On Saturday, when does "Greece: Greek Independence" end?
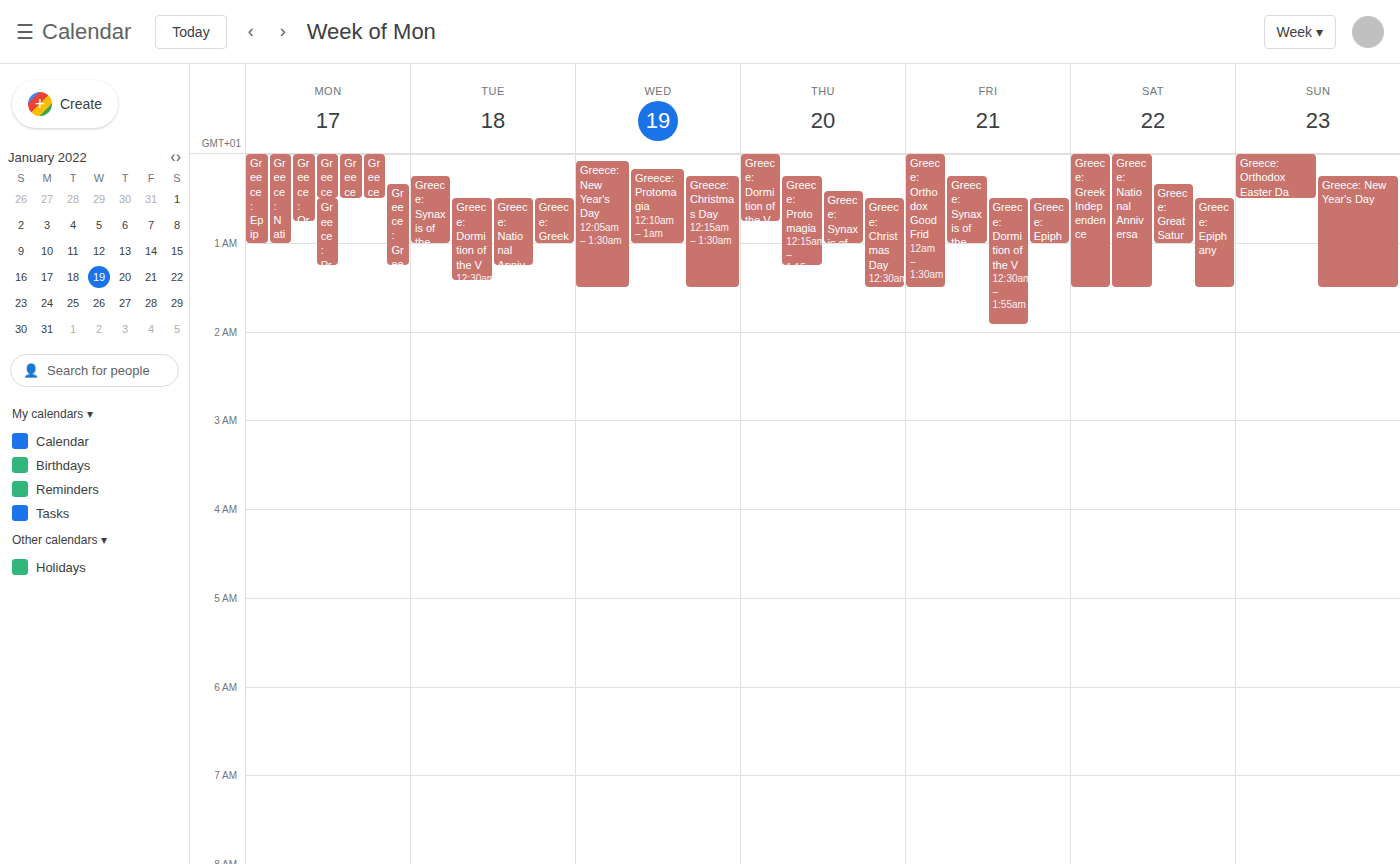
1:30 AM